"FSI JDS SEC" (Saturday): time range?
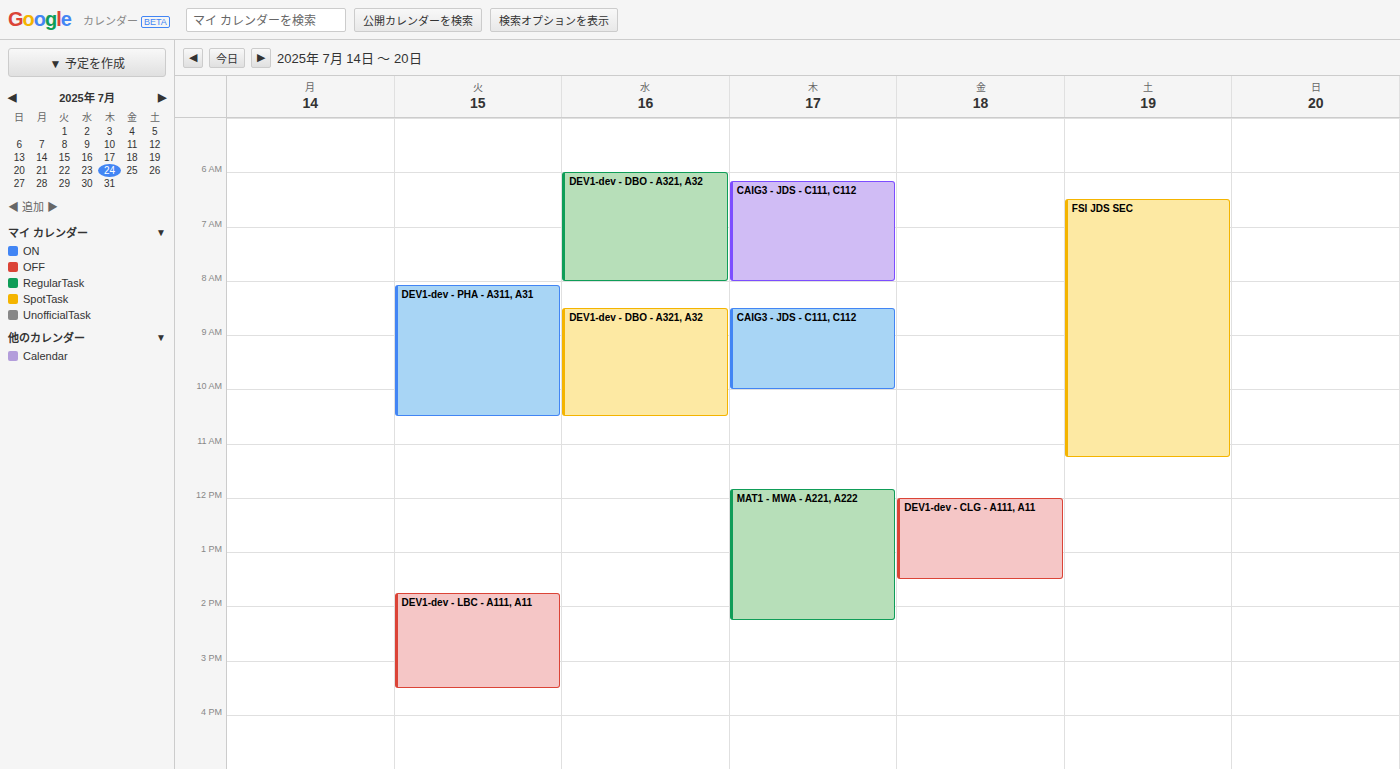
6:30 AM to 11:15 AM